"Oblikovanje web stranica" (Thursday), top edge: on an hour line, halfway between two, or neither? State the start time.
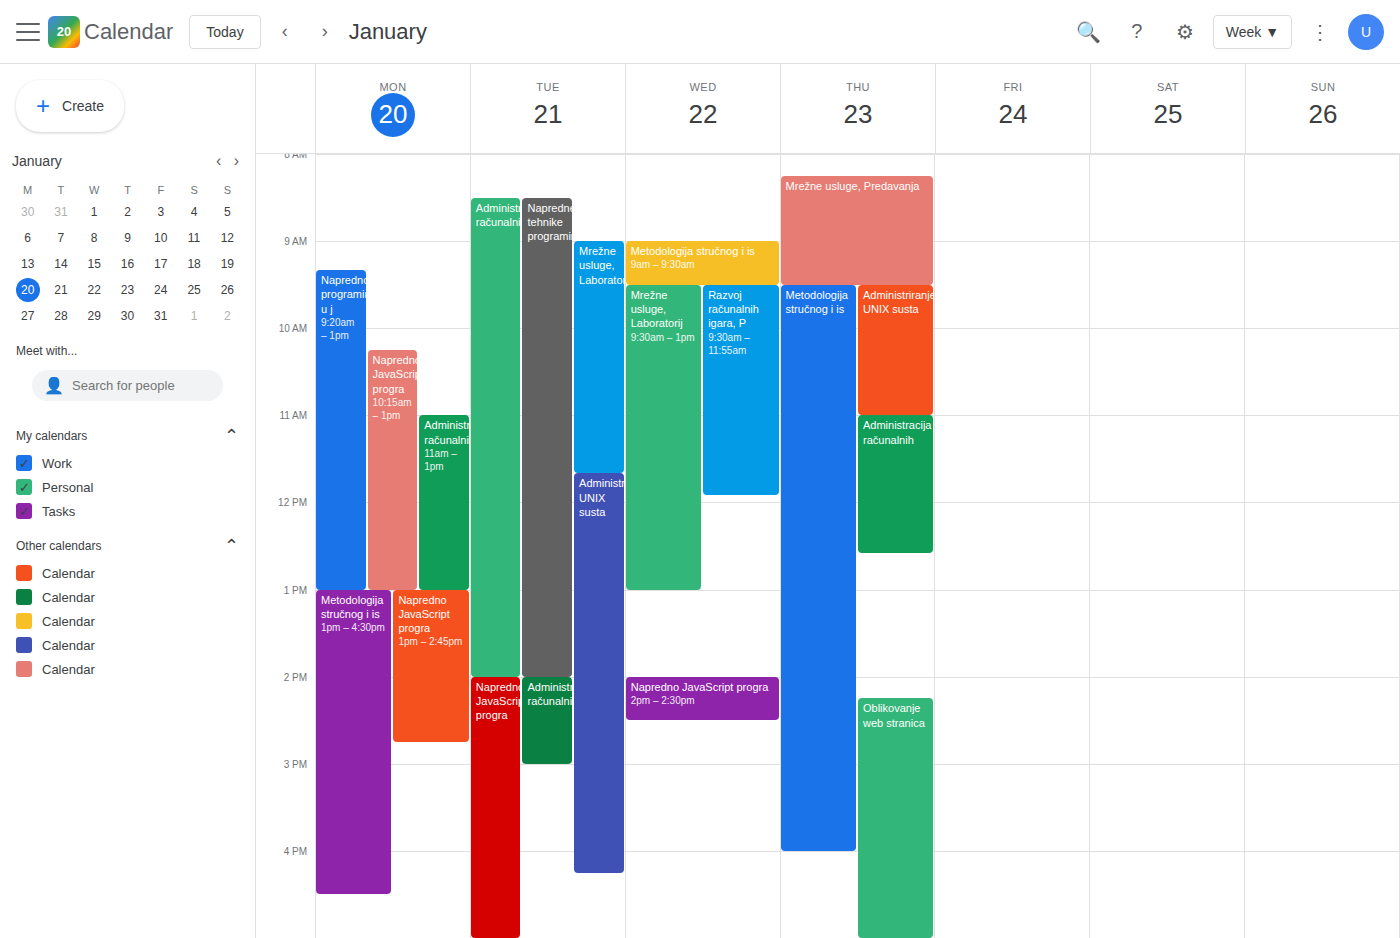
14:15 -- neither: a quarter of the way from the 14:00 line to the 15:00 line.